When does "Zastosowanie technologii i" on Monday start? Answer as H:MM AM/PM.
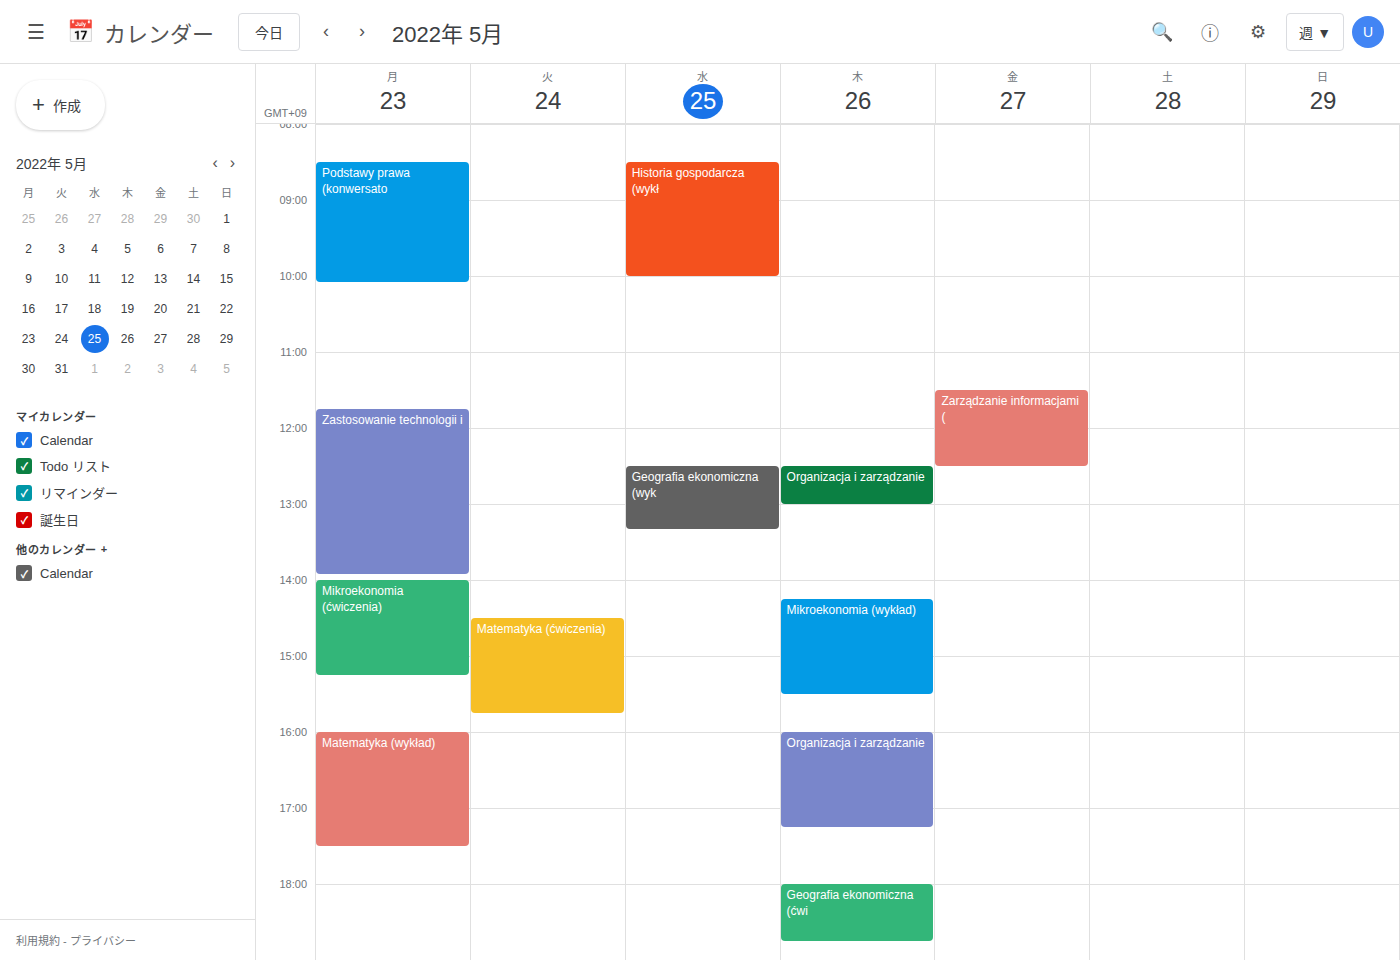
11:45 AM